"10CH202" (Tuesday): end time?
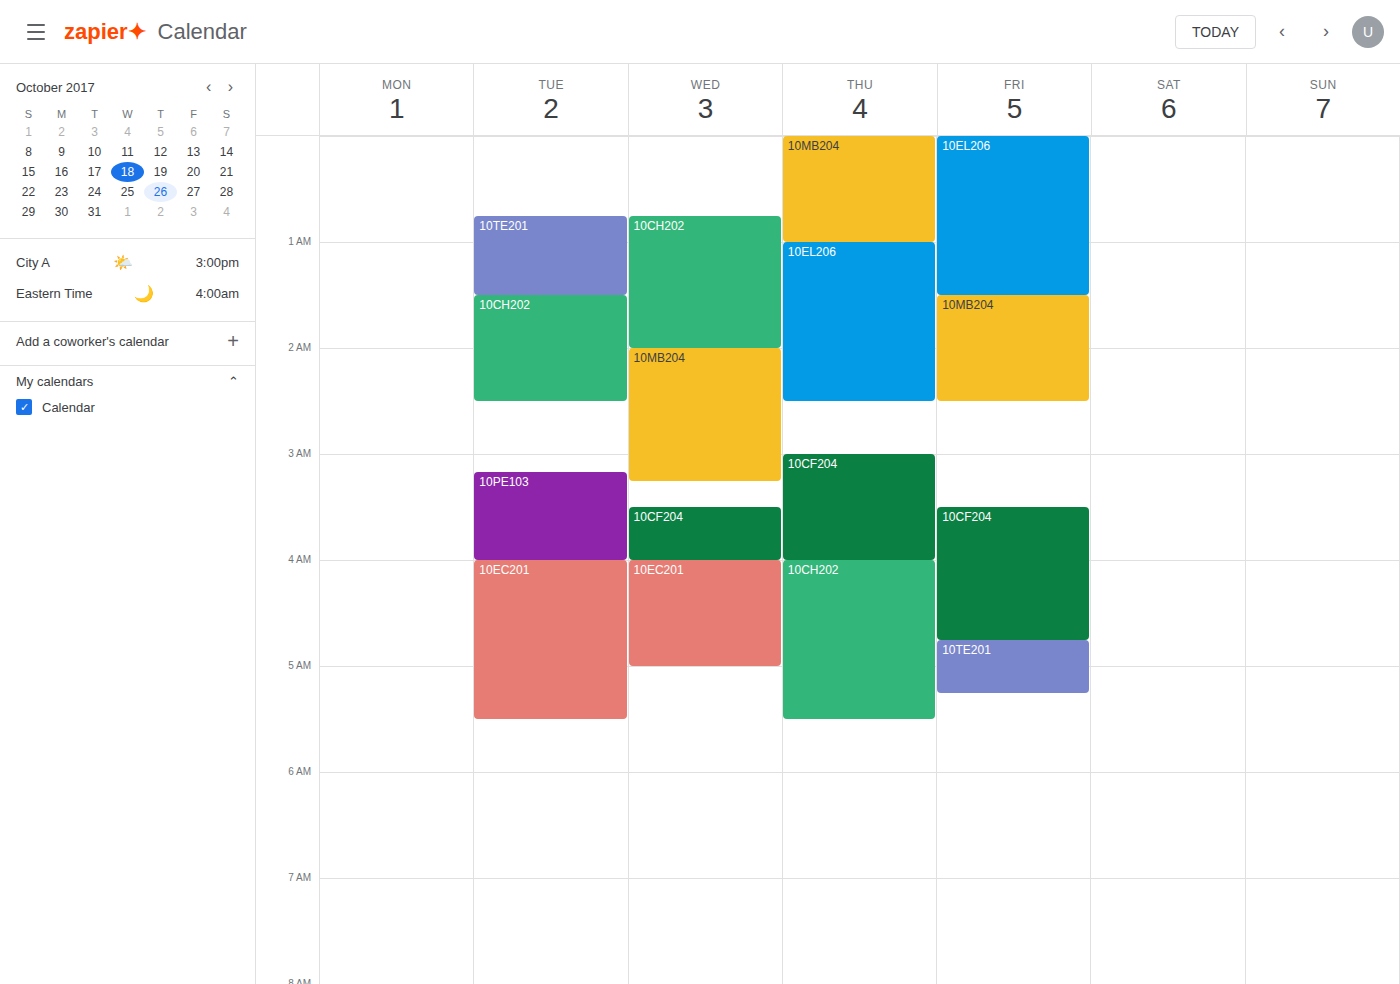
2:30 AM